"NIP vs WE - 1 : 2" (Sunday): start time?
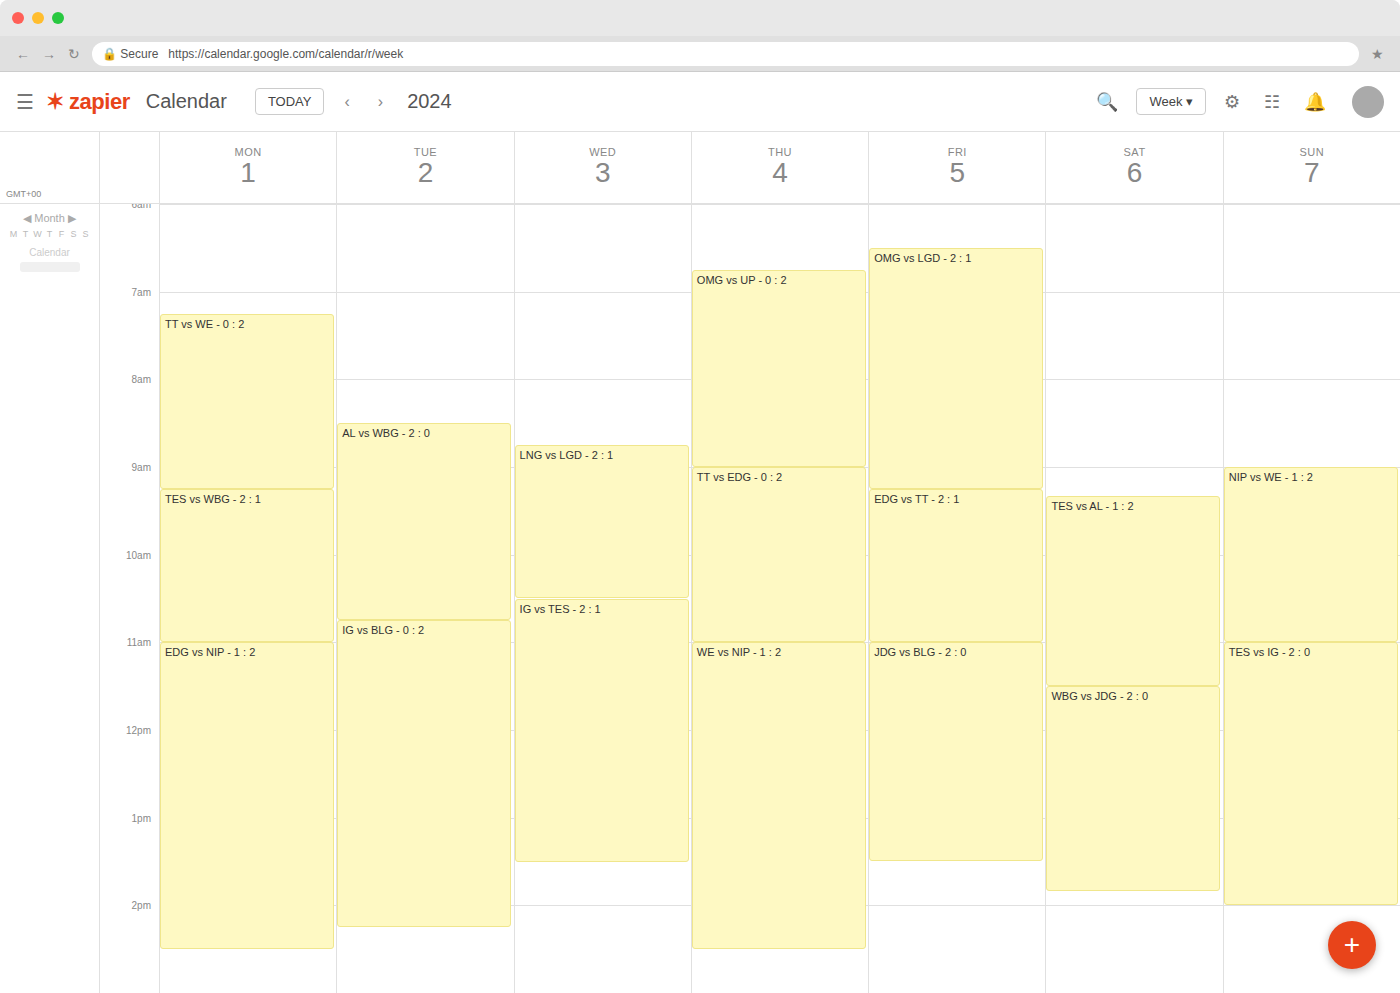
9:00 AM